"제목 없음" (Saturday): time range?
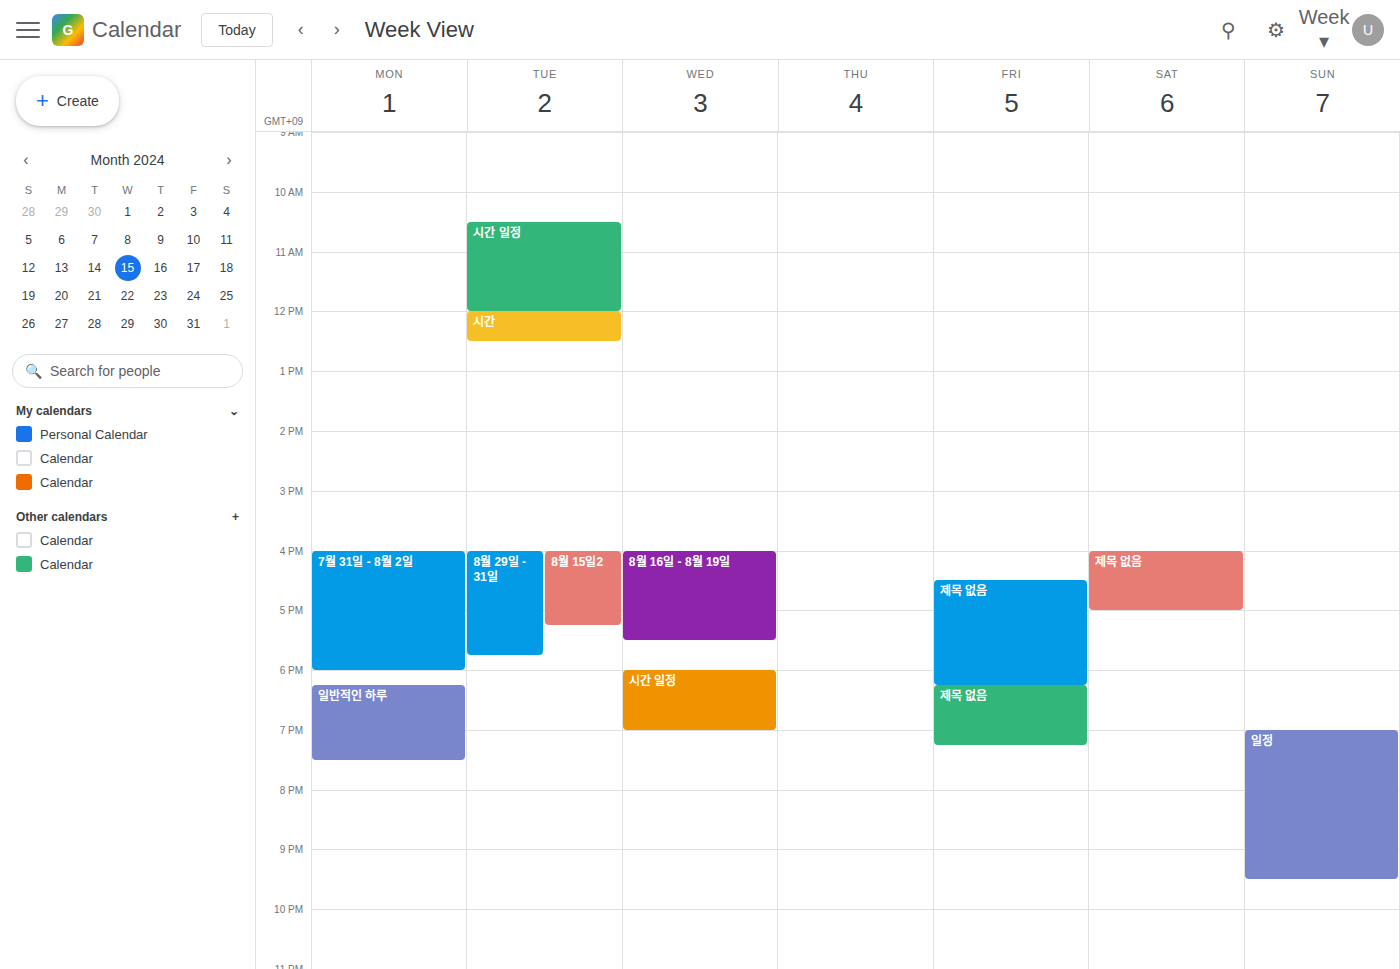
4:00 PM to 5:00 PM